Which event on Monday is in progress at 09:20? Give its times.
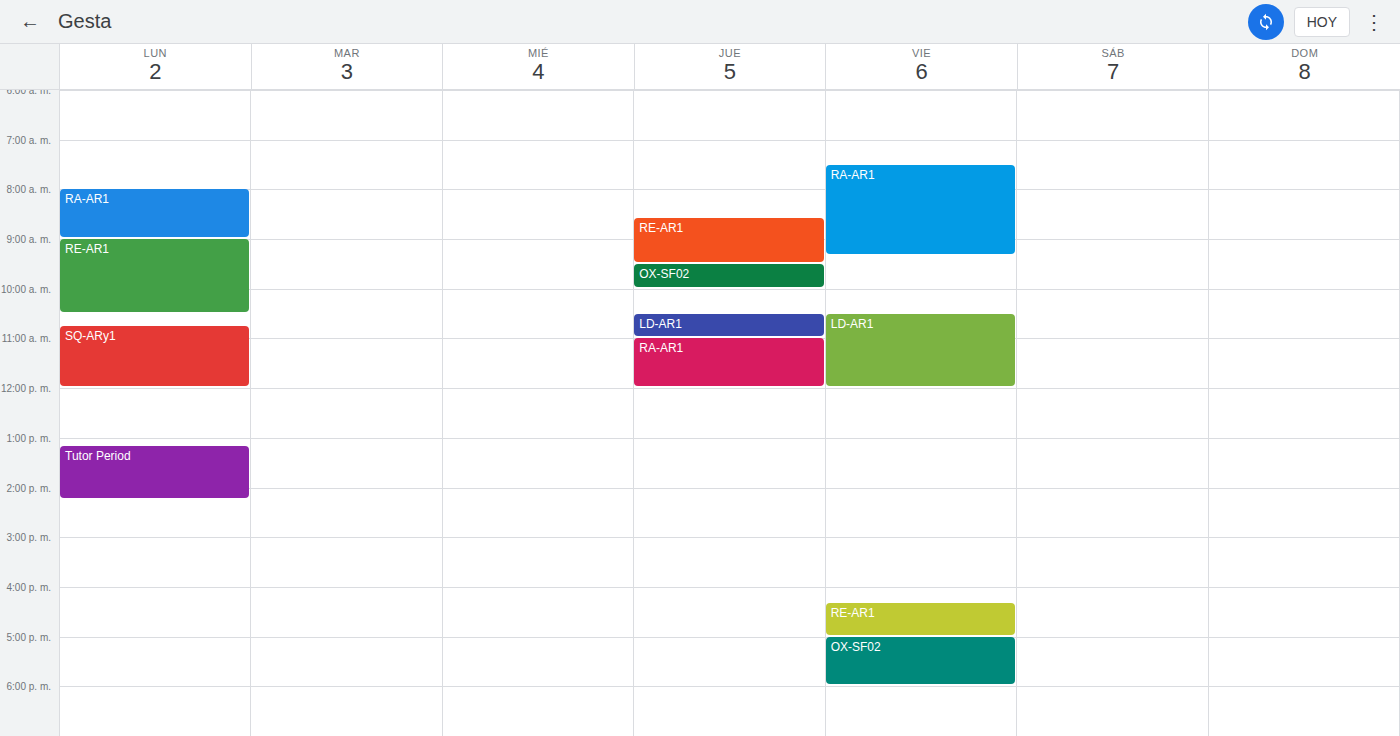
"RE-AR1", 09:00 to 10:30